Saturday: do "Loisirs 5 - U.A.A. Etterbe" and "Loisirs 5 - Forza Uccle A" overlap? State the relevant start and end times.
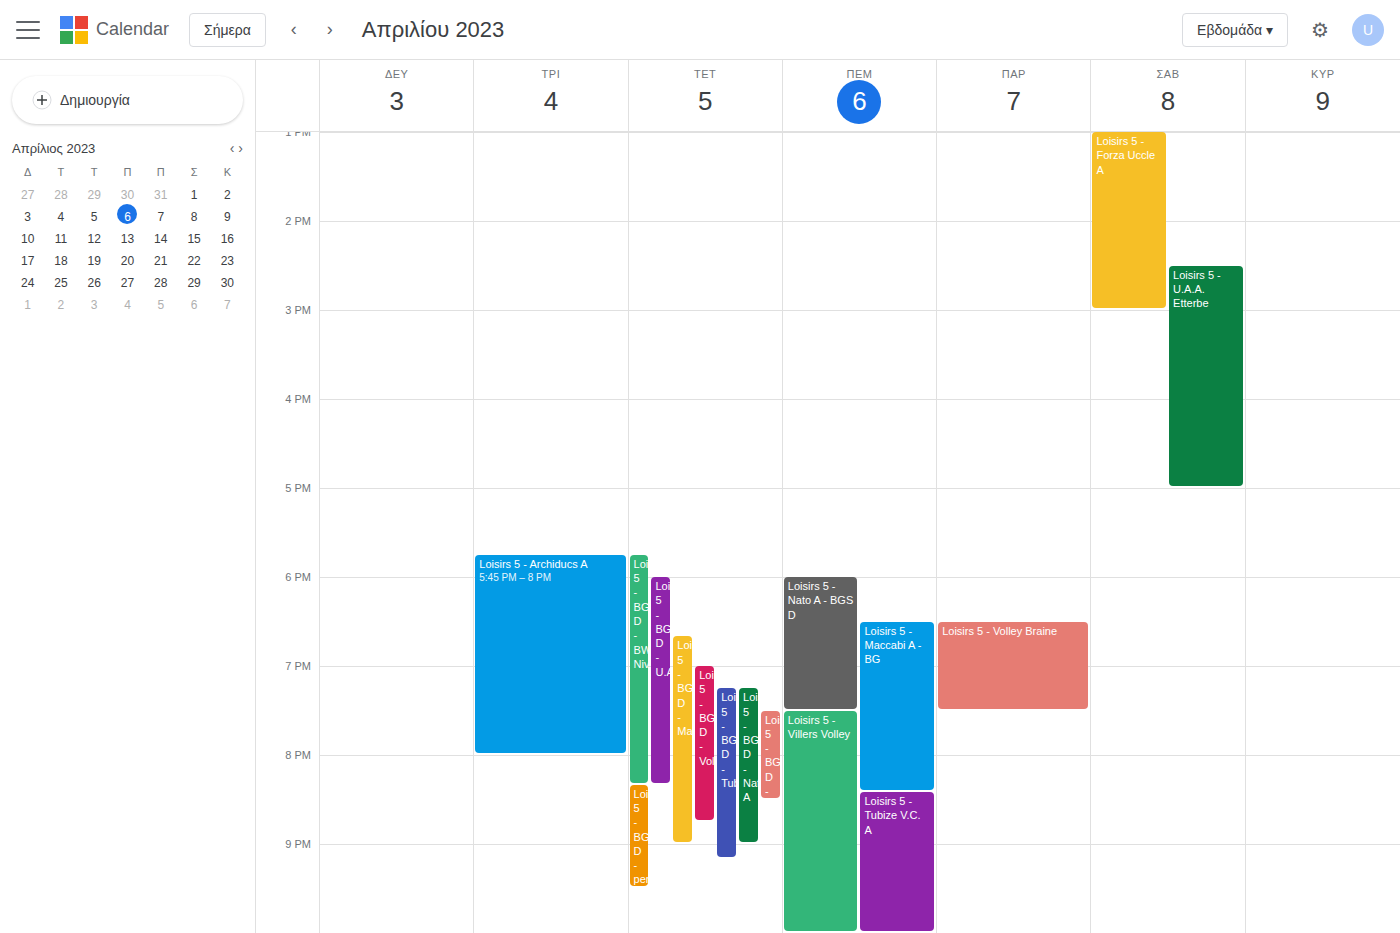
"Loisirs 5 - U.A.A. Etterbe" starts at 2:30 PM, before "Loisirs 5 - Forza Uccle A" ends at 3:00 PM -- they overlap.